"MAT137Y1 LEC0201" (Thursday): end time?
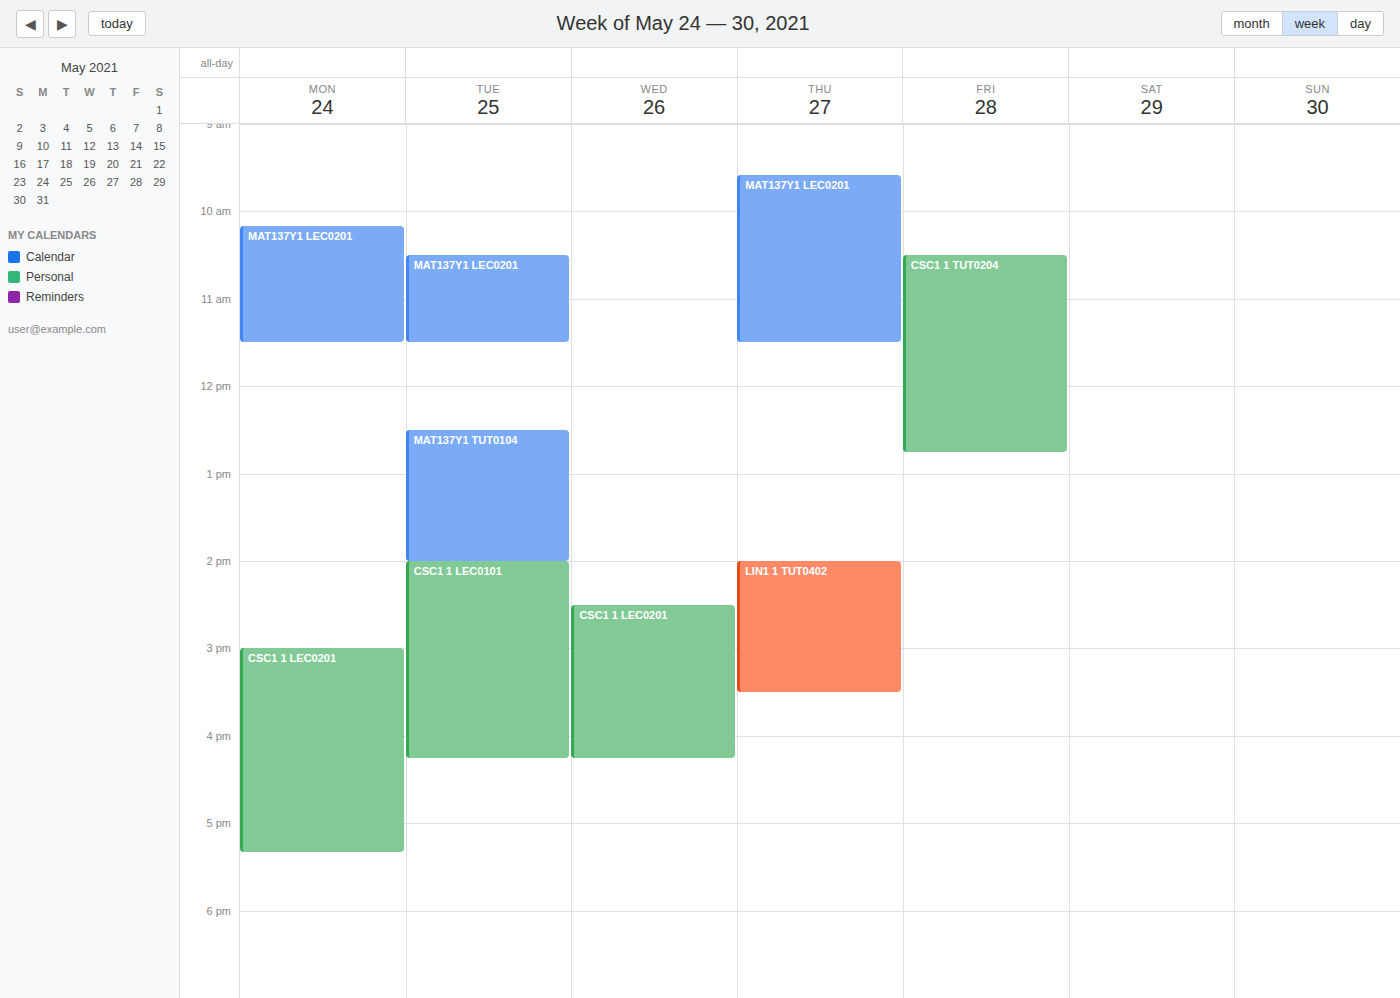
11:30 AM